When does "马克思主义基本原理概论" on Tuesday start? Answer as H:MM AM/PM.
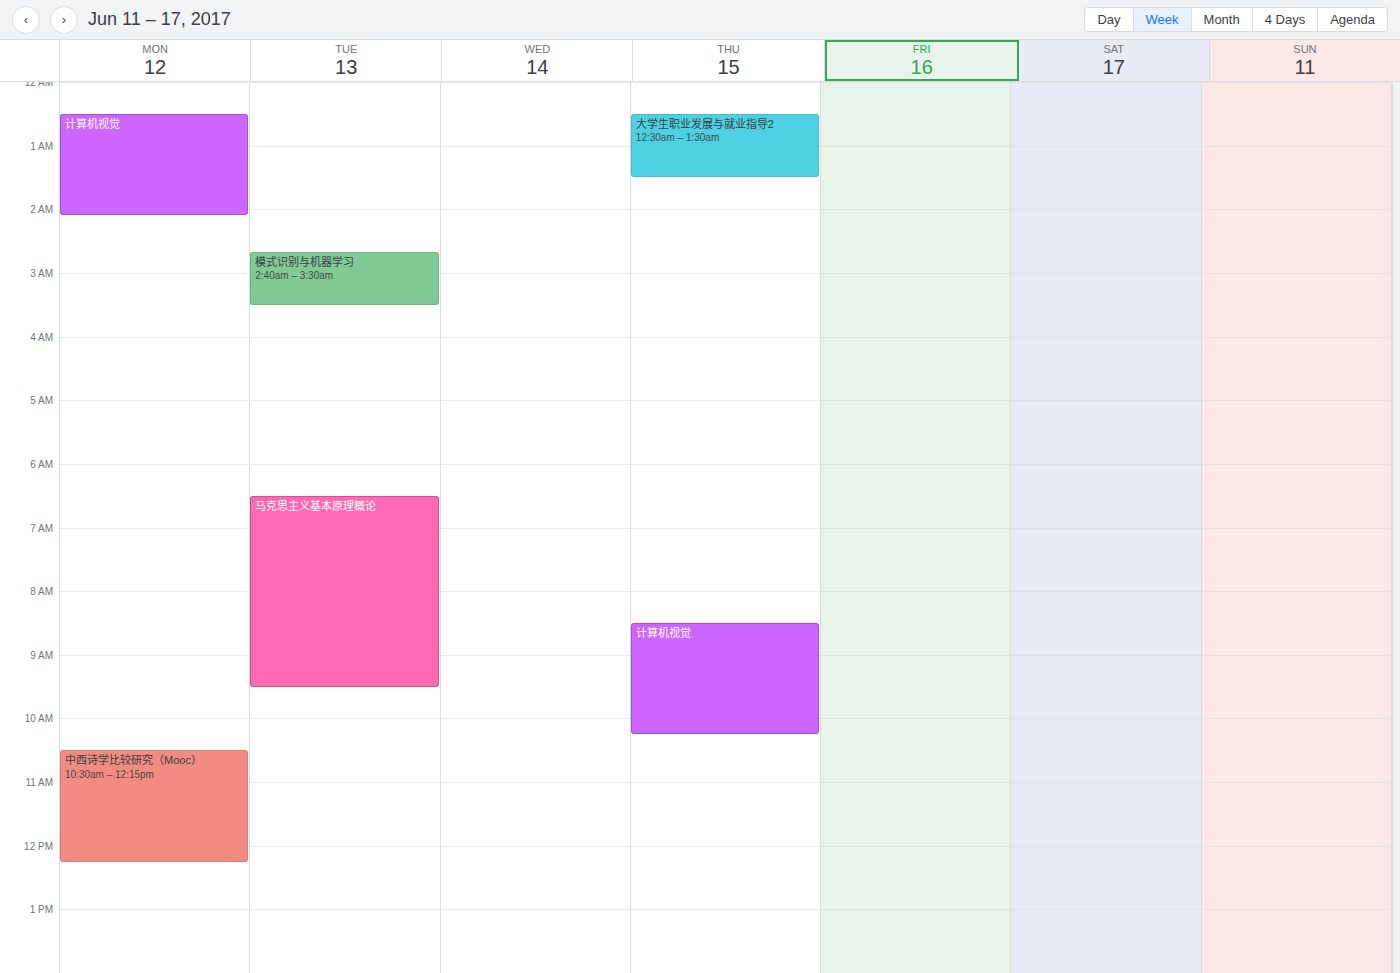
6:30 AM